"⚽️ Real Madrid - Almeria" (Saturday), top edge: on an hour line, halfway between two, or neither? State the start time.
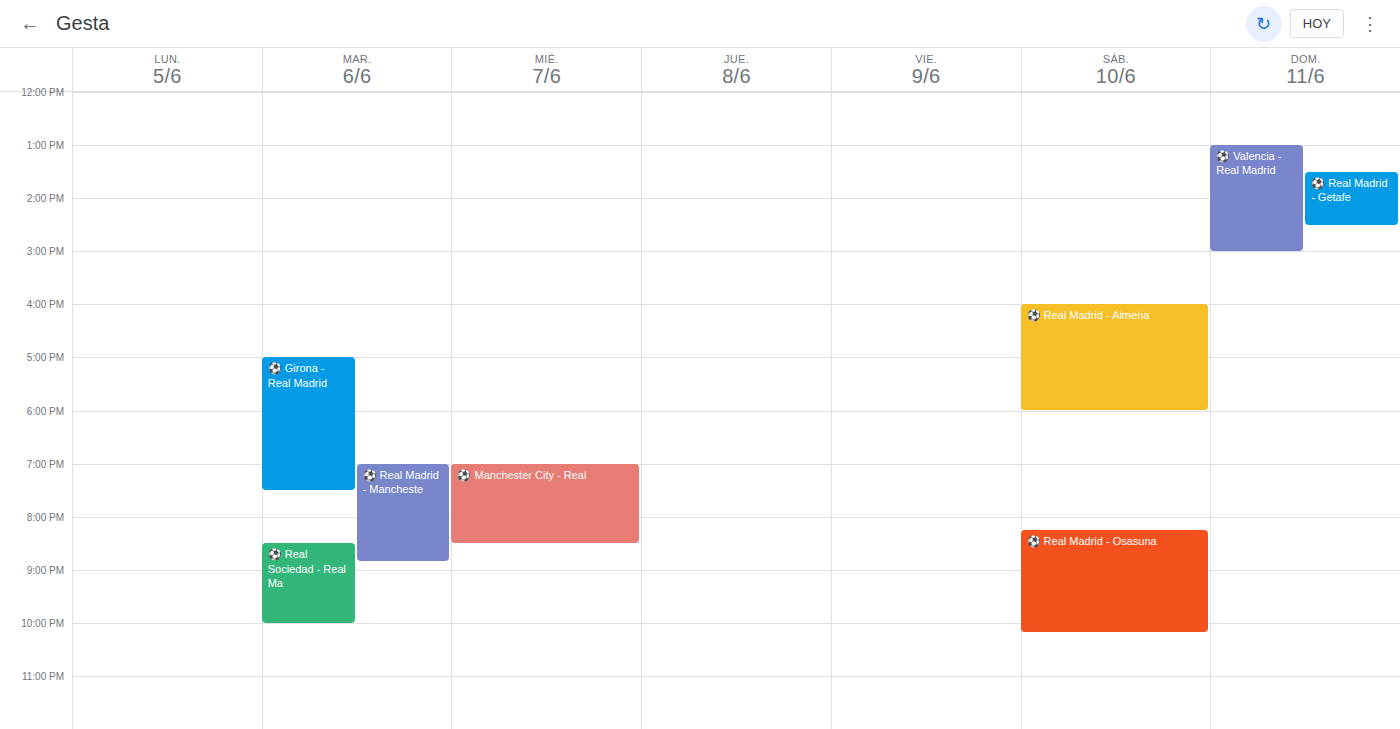
4:00 PM -- exactly on the 4 PM line.